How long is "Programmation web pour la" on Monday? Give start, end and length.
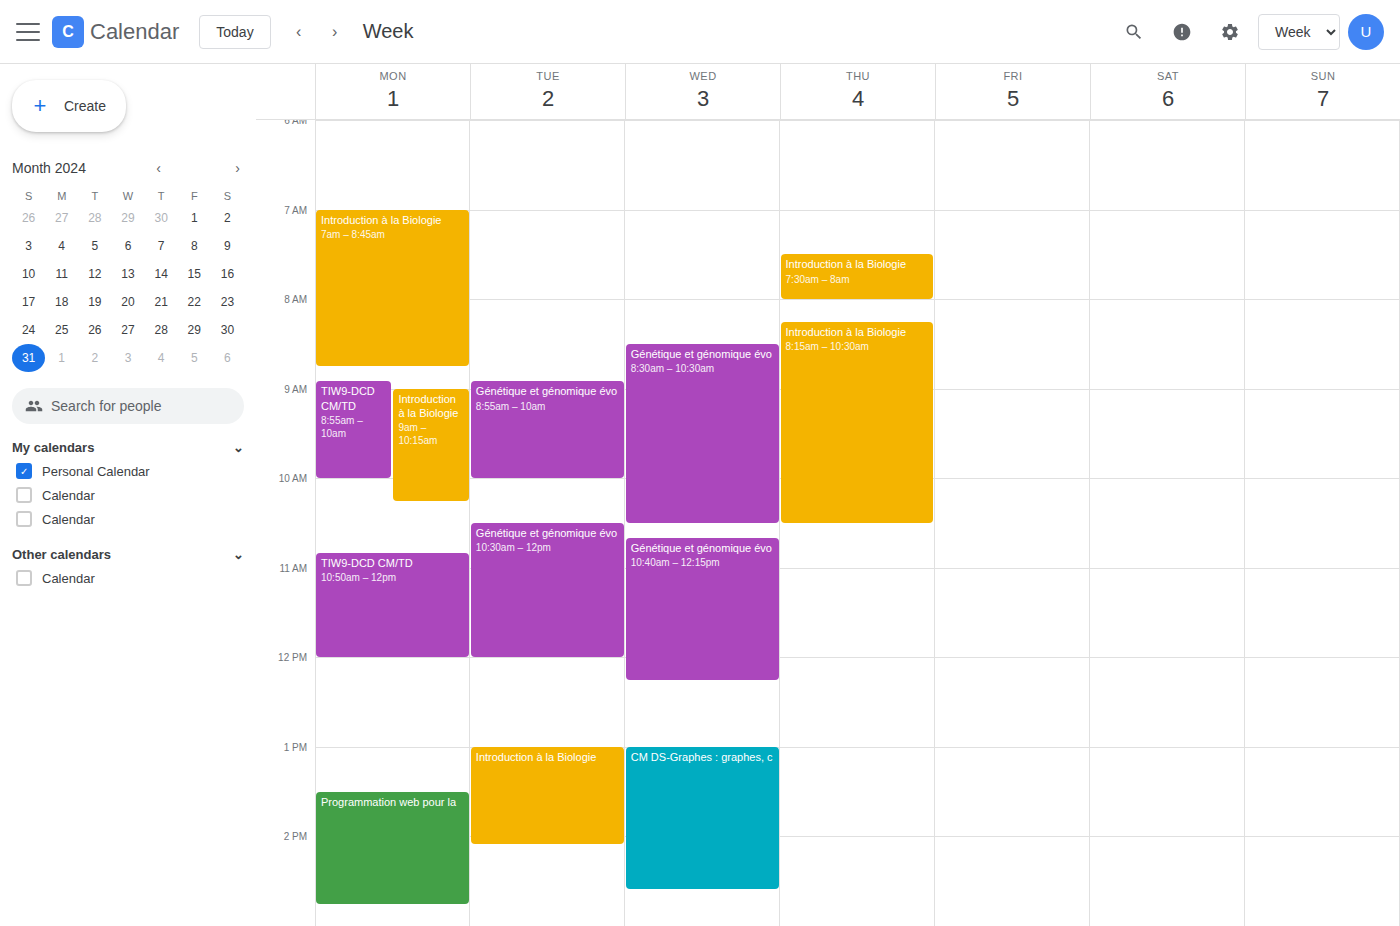
13:30 to 14:45, 1 hour 15 minutes